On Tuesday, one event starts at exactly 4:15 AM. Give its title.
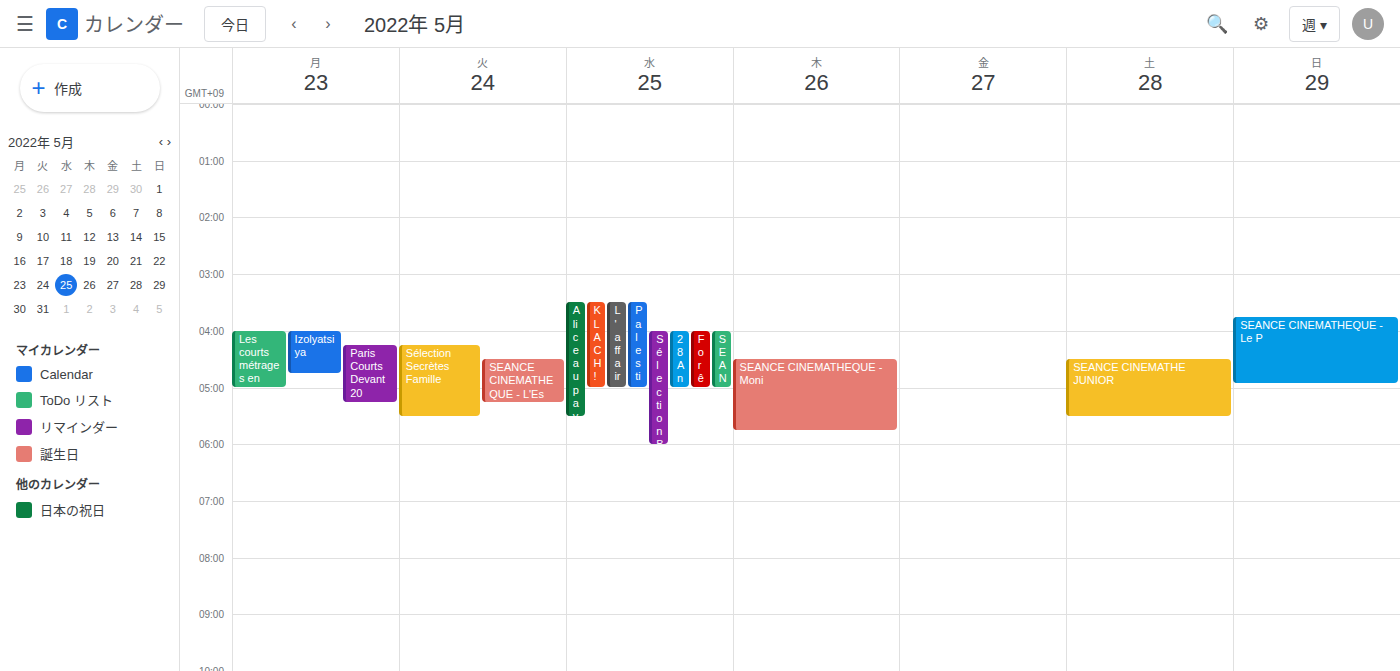
"Sélection Secrètes Famille"